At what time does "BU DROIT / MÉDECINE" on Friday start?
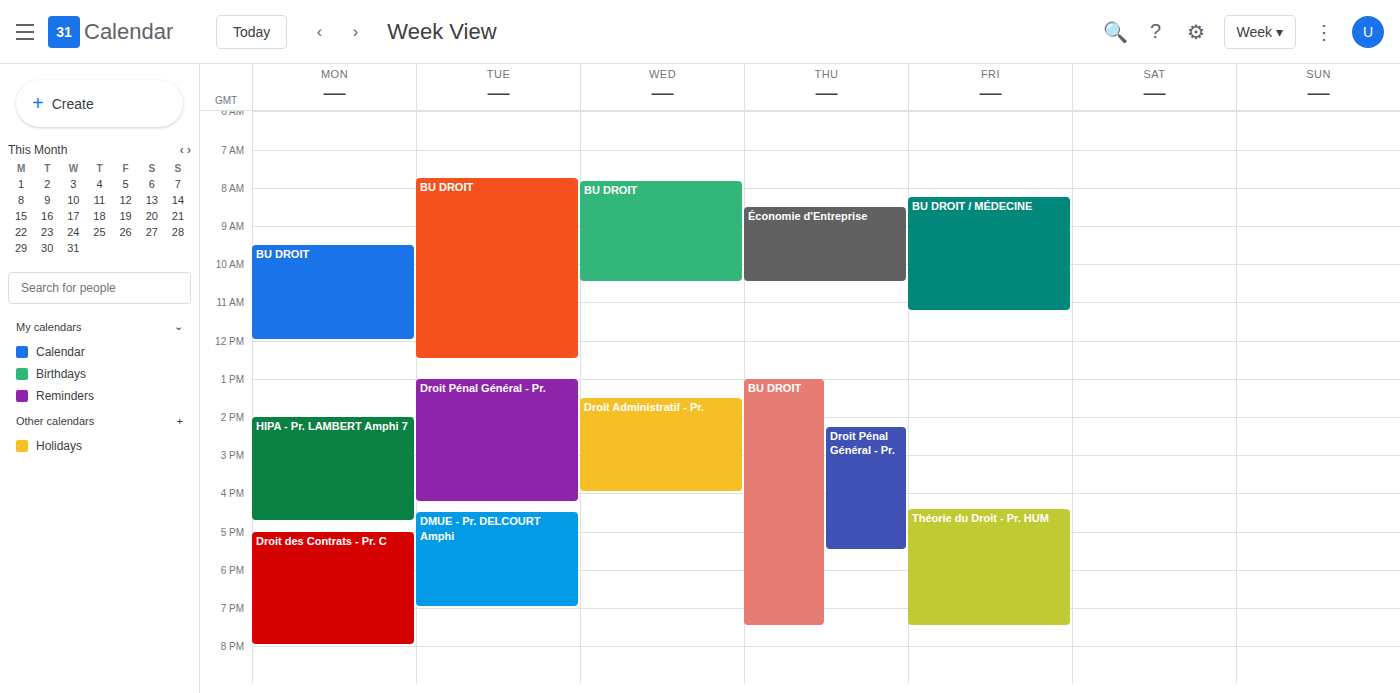
8:15 AM